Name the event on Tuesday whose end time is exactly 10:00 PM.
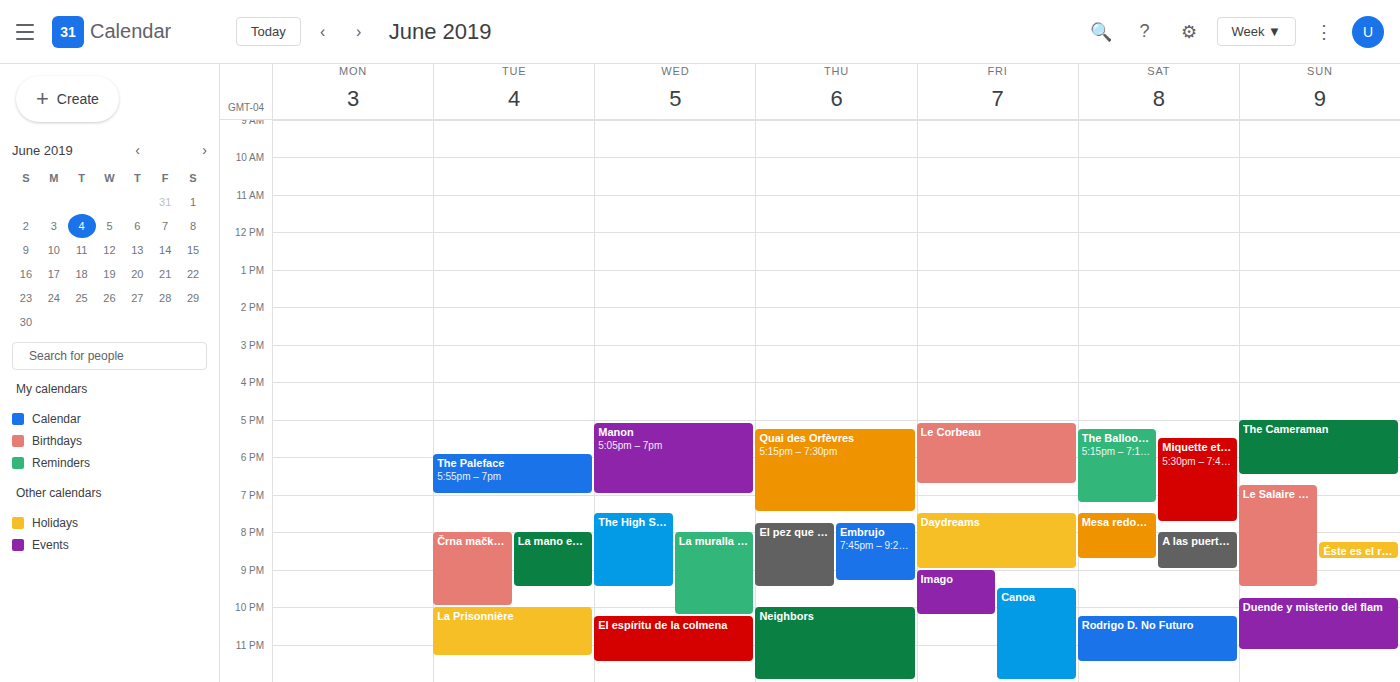
"Črna mačka, beli mačor"